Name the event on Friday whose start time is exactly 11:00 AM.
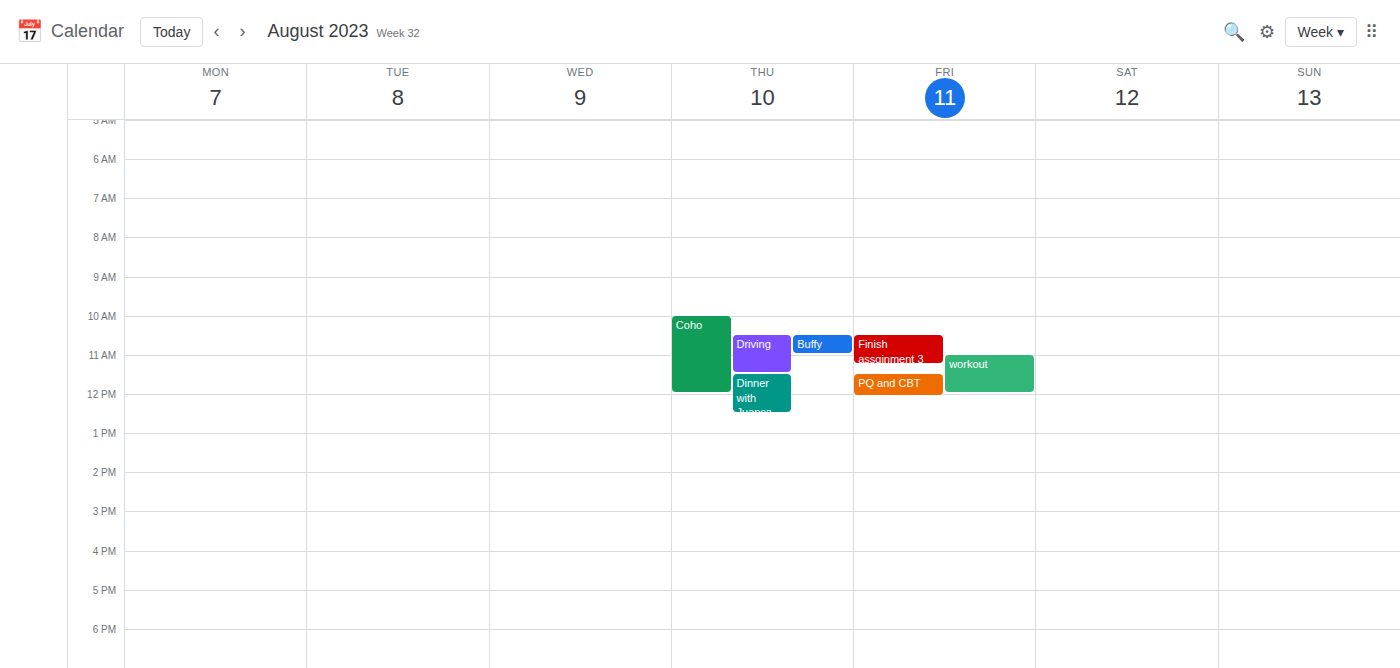
"workout"